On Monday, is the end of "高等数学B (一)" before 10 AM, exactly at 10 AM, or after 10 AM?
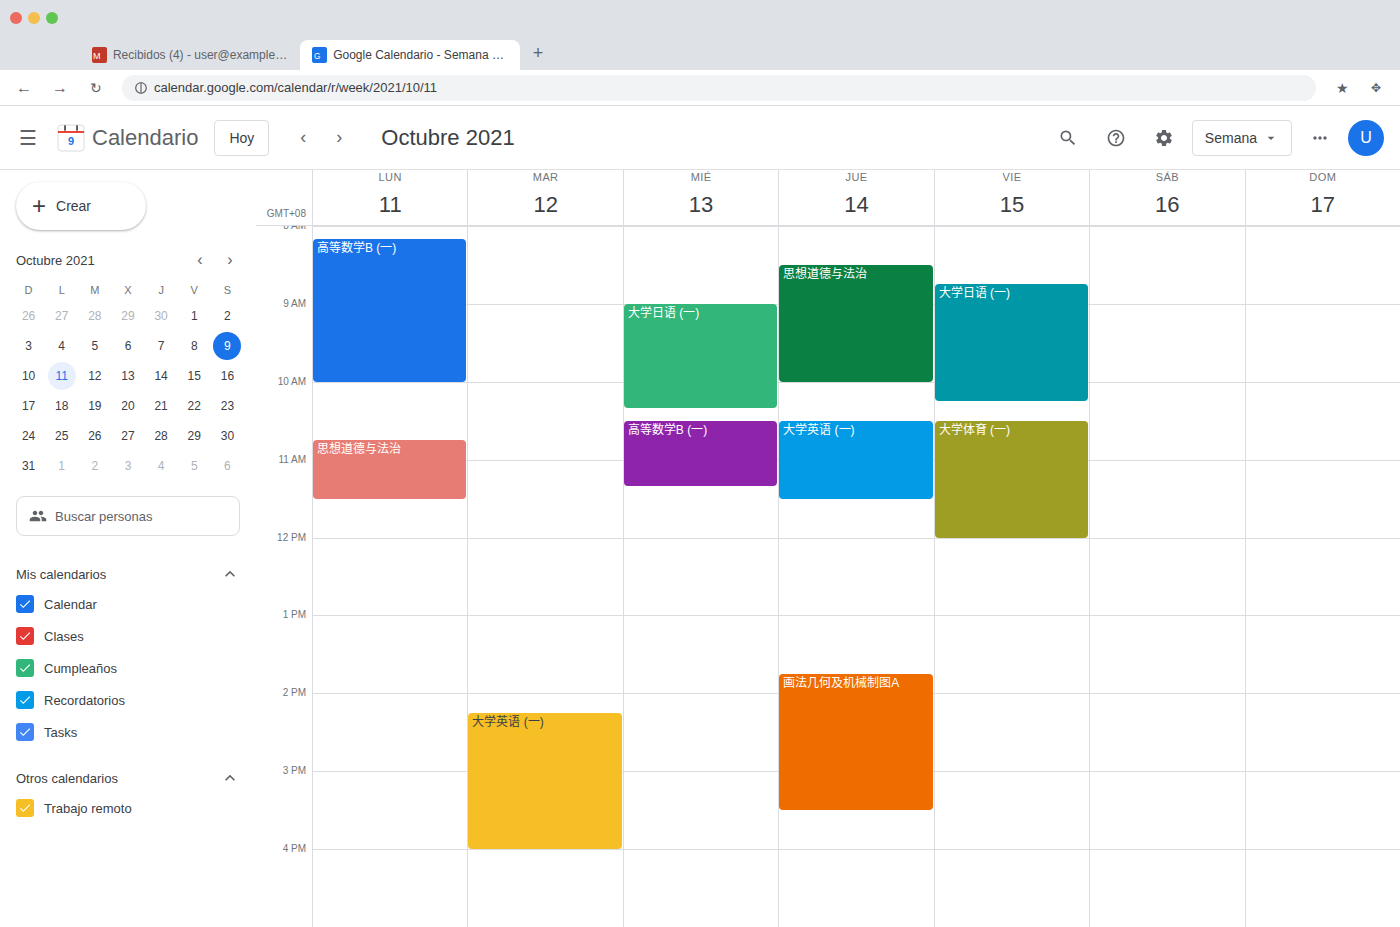
10:00 AM -- exactly at 10 AM, on the 10 AM line.